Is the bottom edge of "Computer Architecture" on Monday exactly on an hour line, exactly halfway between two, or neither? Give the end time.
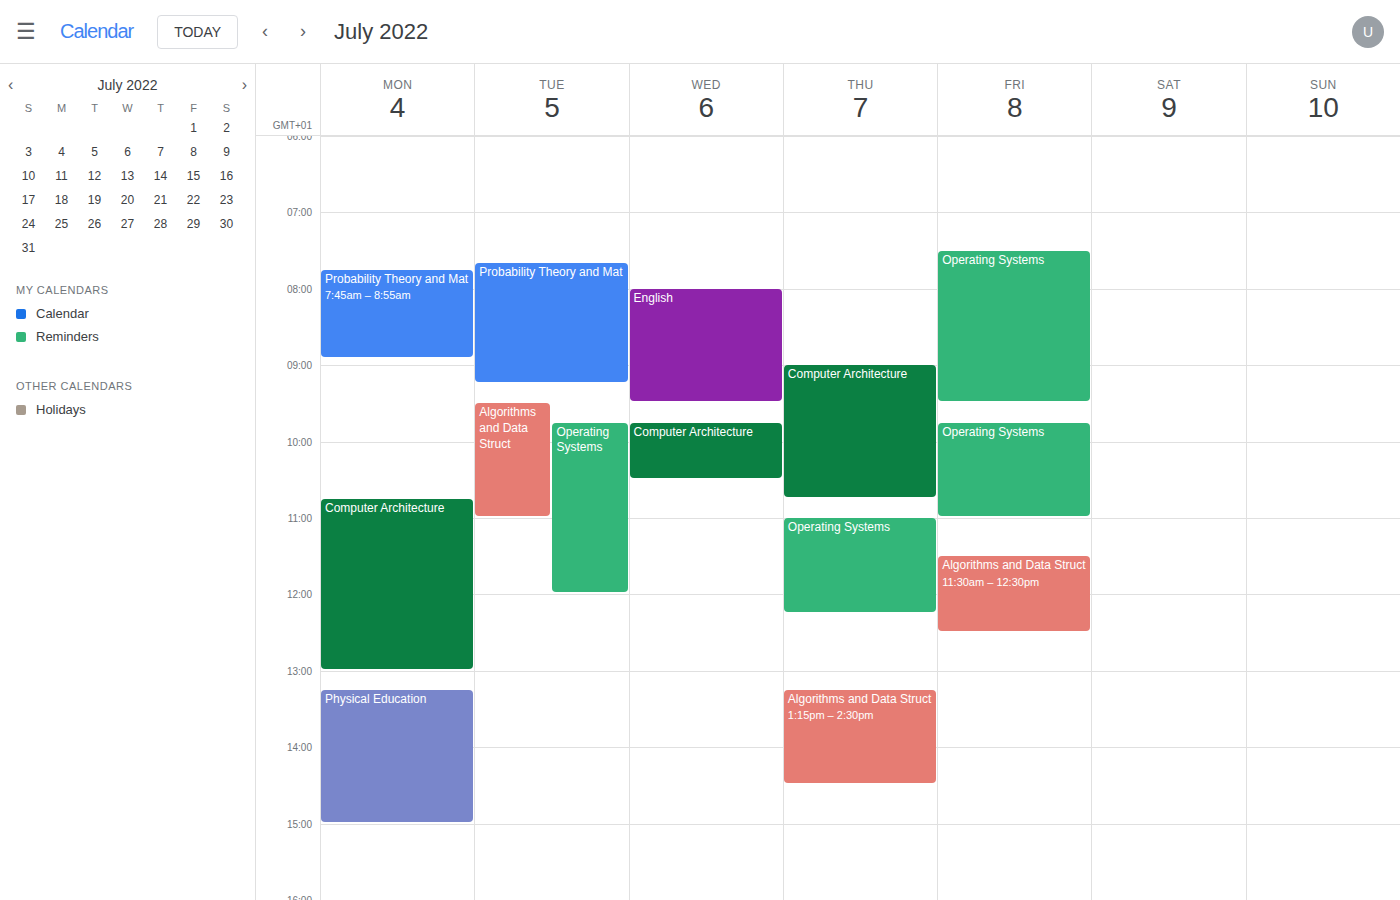
1:00 PM -- exactly on the 1 PM line.